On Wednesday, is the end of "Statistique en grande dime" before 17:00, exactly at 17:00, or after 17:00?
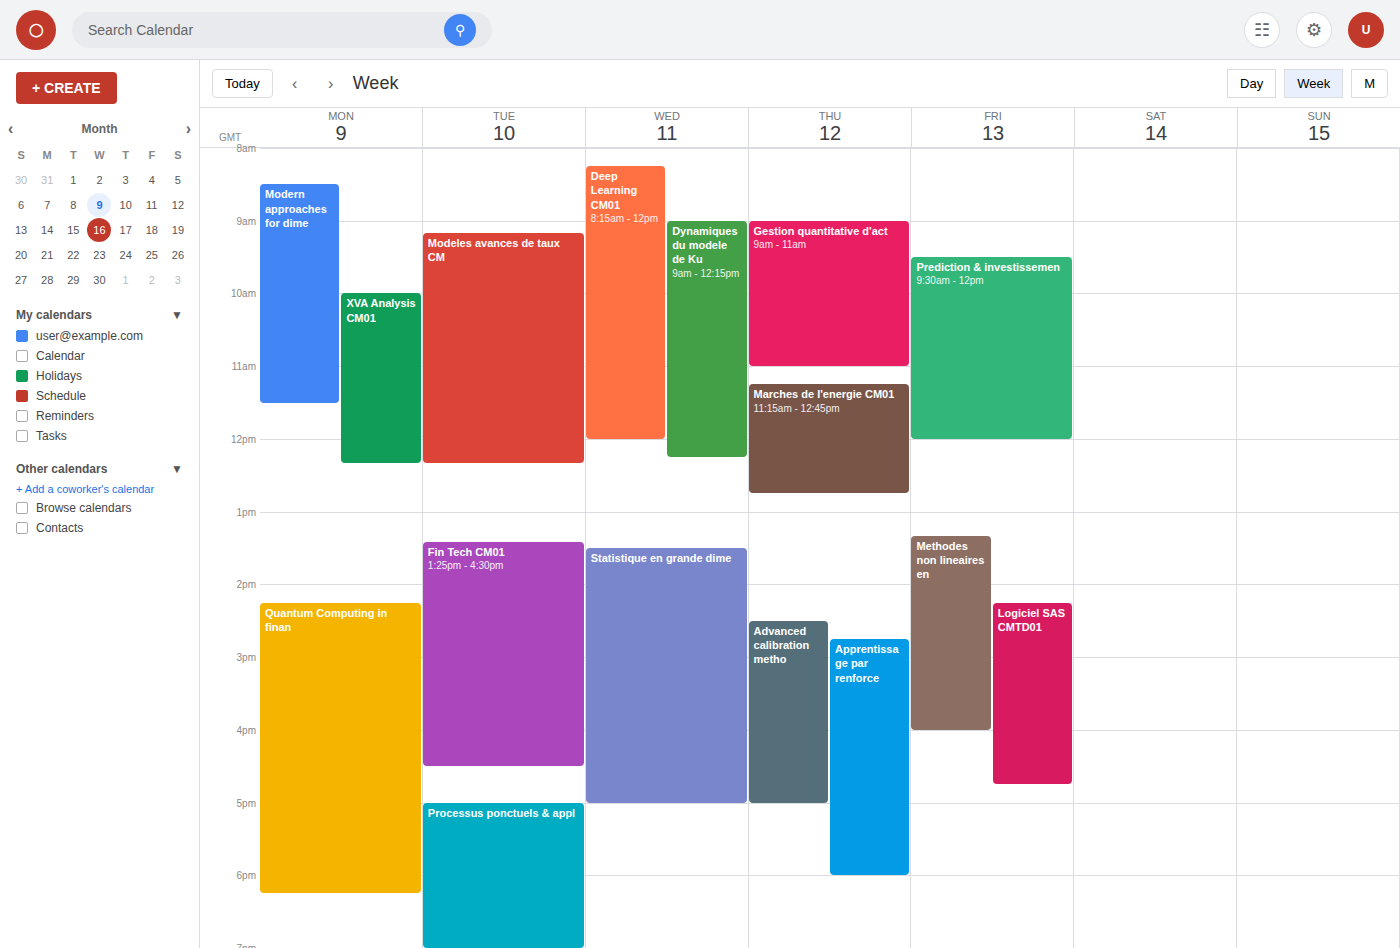
17:00 -- exactly at 17:00, on the 17:00 line.